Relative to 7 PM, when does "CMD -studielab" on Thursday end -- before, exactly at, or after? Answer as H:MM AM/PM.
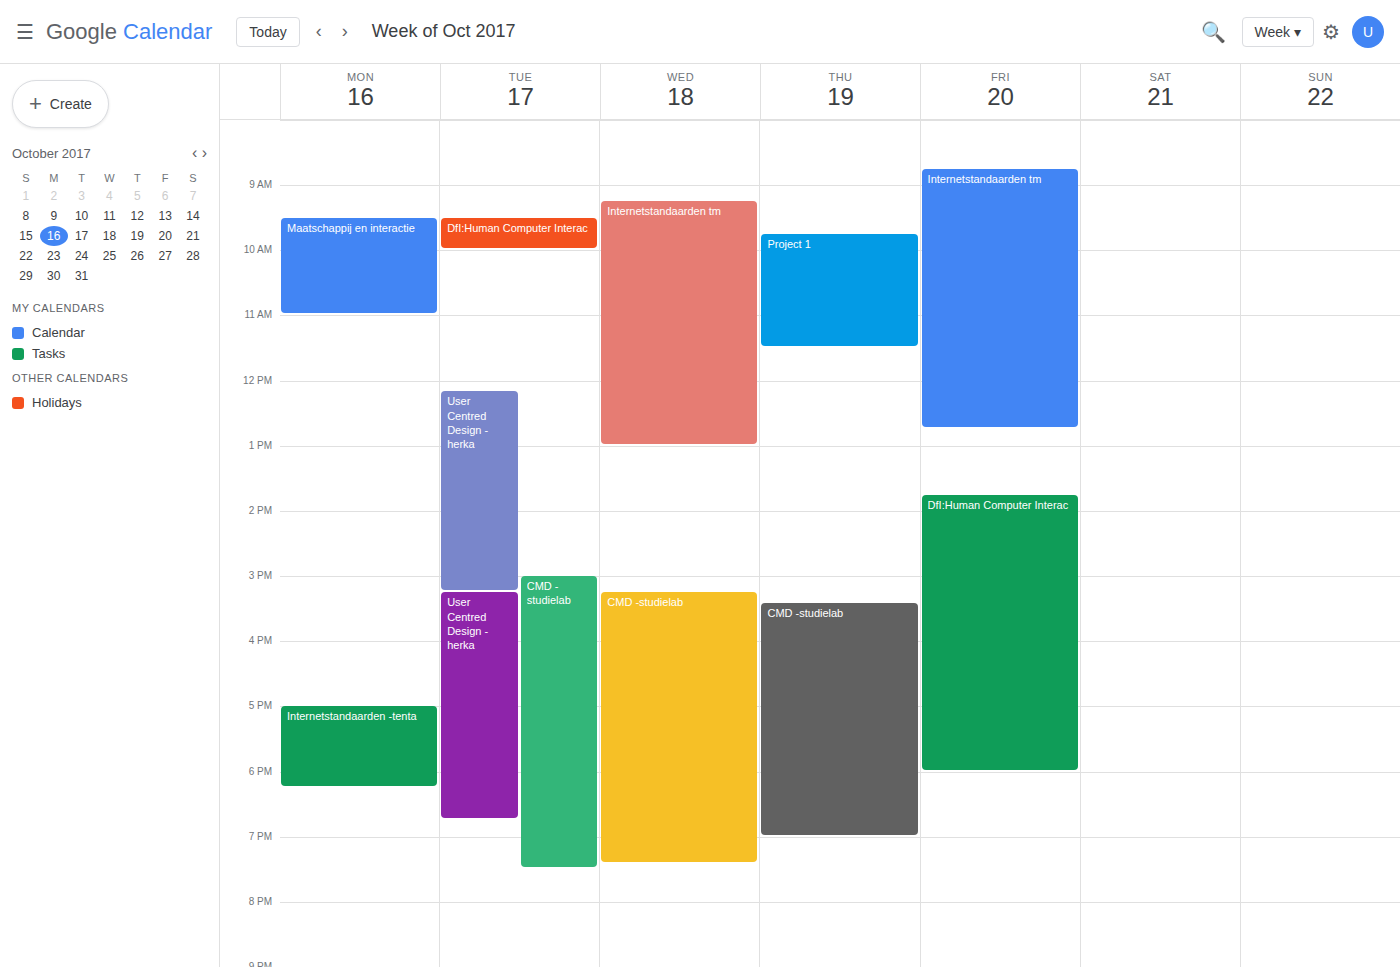
7:00 PM -- exactly at 7 PM, on the 7 PM line.